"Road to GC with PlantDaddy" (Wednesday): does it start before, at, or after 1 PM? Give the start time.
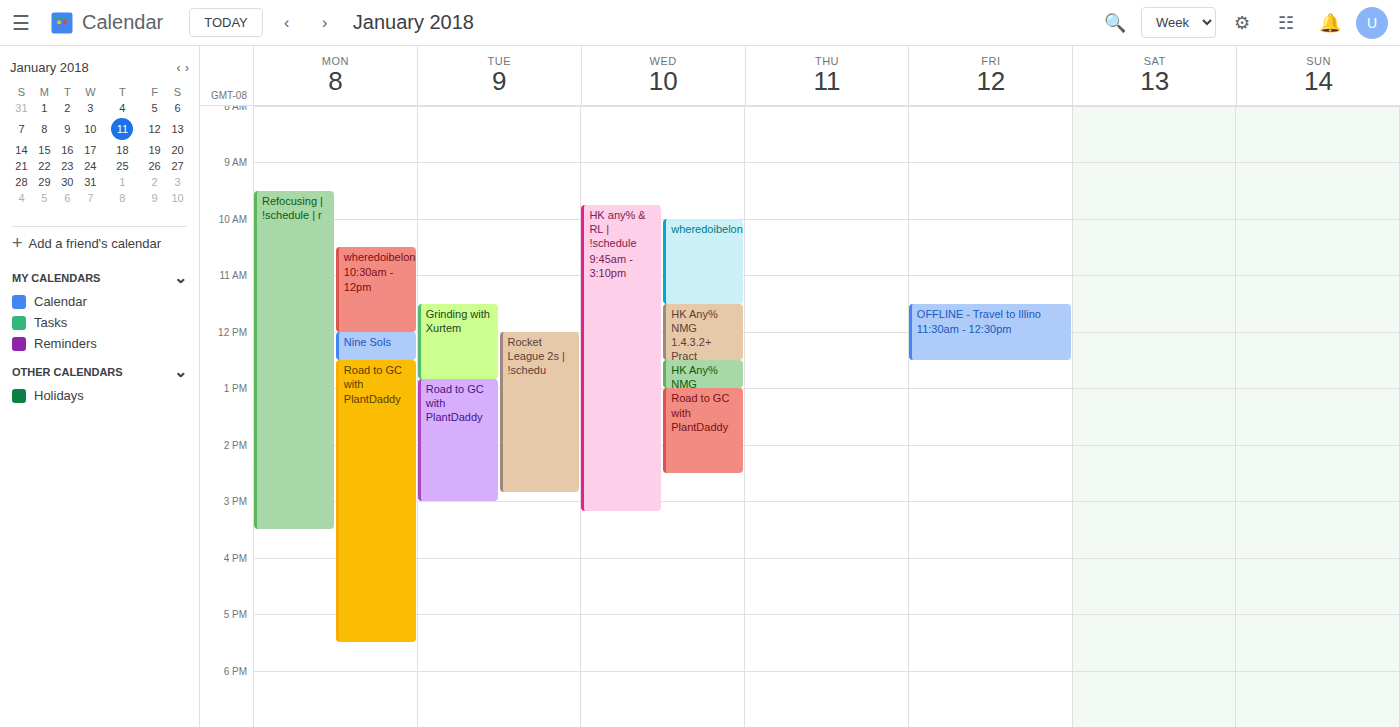
1:00 PM -- exactly at 1 PM, on the 1 PM line.